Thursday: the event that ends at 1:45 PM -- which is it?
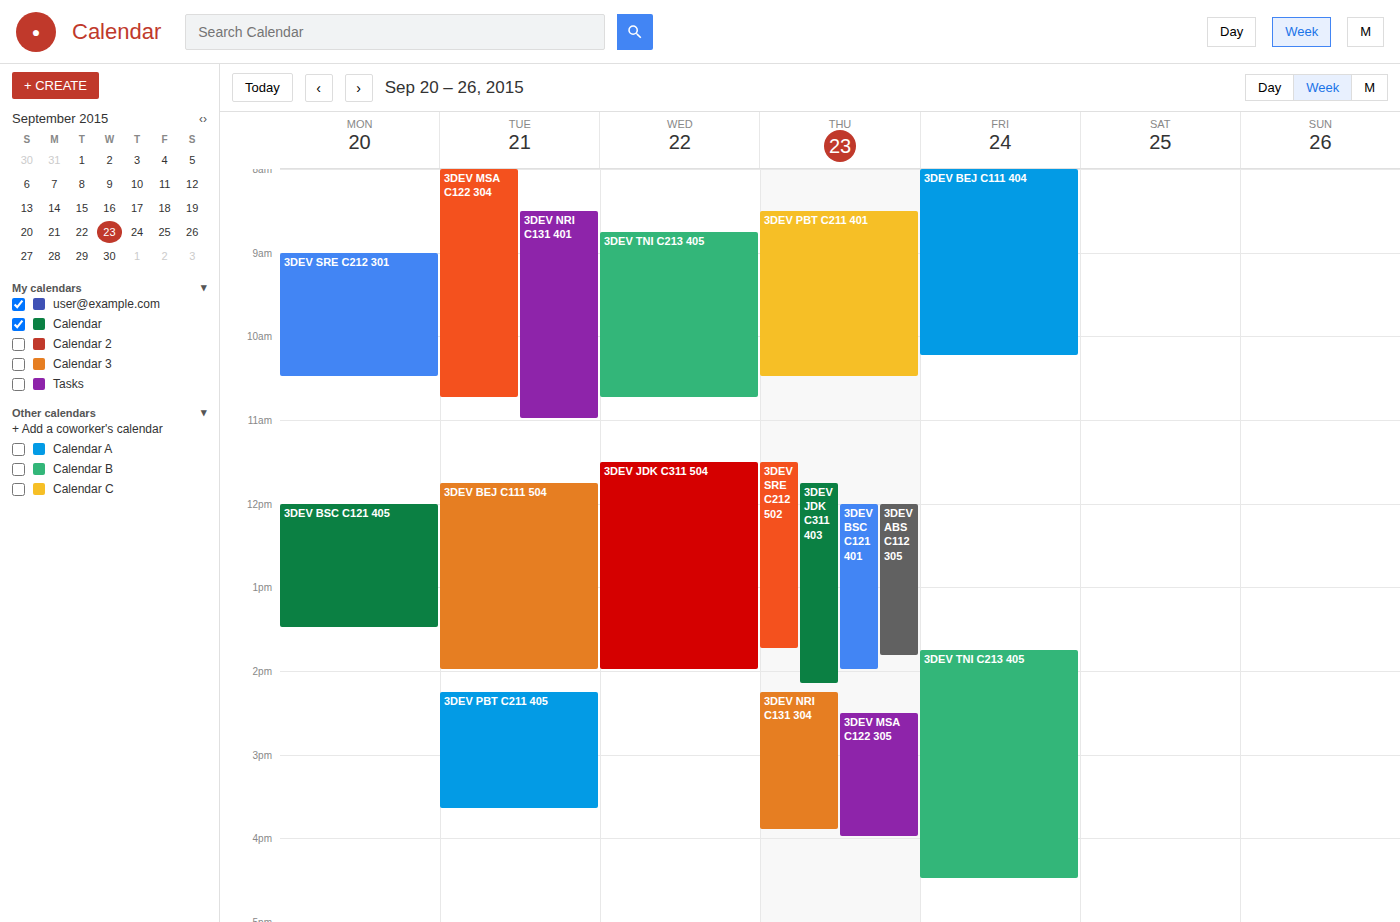
"3DEV SRE C212 502"